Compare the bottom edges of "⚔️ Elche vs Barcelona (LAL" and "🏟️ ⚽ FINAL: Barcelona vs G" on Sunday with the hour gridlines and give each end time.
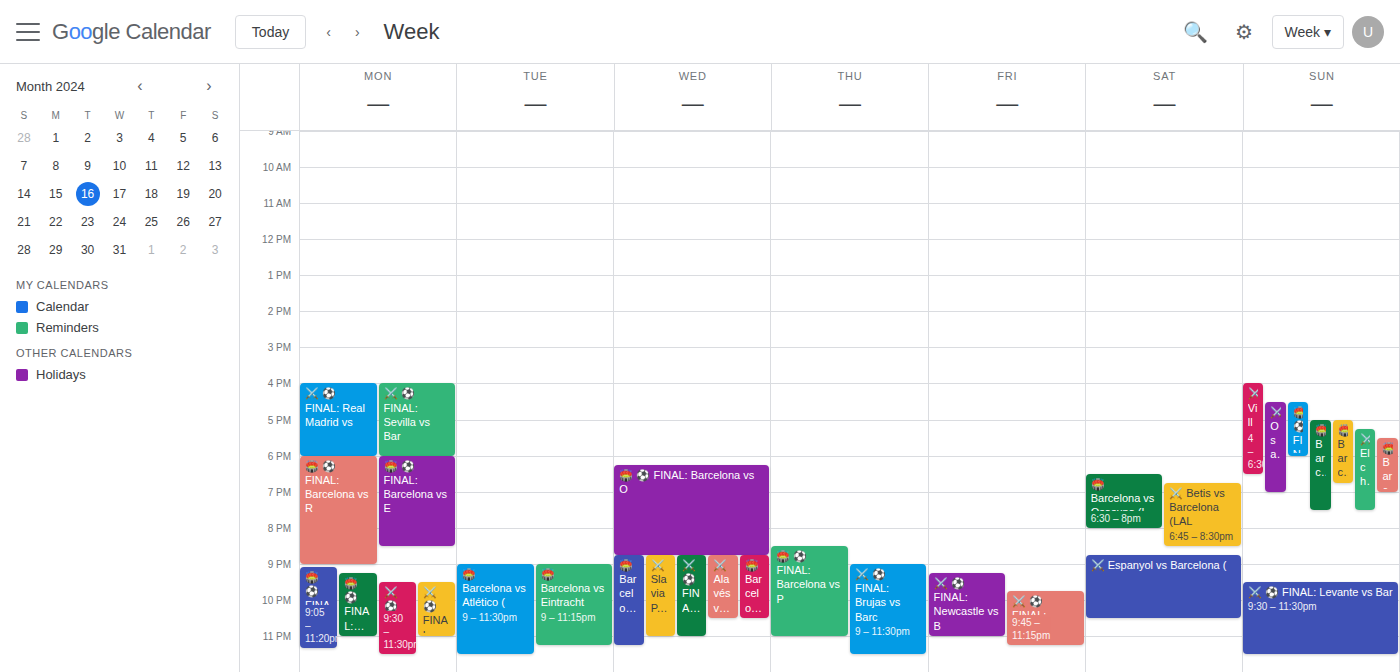
"⚔️ Elche vs Barcelona (LAL": 7:30 PM, halfway between the 7 PM and 8 PM lines. "🏟️ ⚽ FINAL: Barcelona vs G": 6:00 PM, exactly on the 6 PM line.